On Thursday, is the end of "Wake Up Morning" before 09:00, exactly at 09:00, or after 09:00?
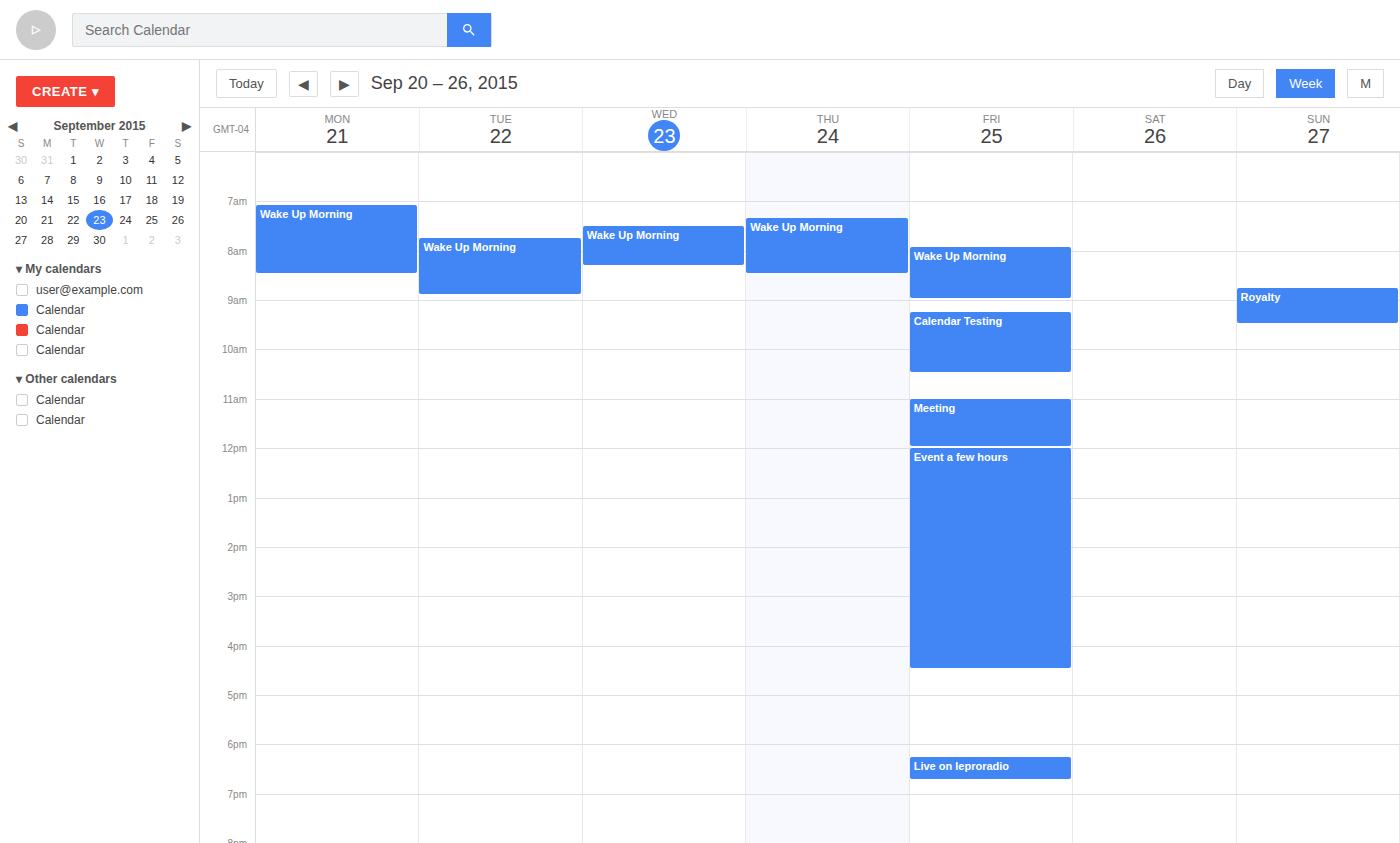
08:30 -- before 09:00, 30 minutes above the 09:00 line.